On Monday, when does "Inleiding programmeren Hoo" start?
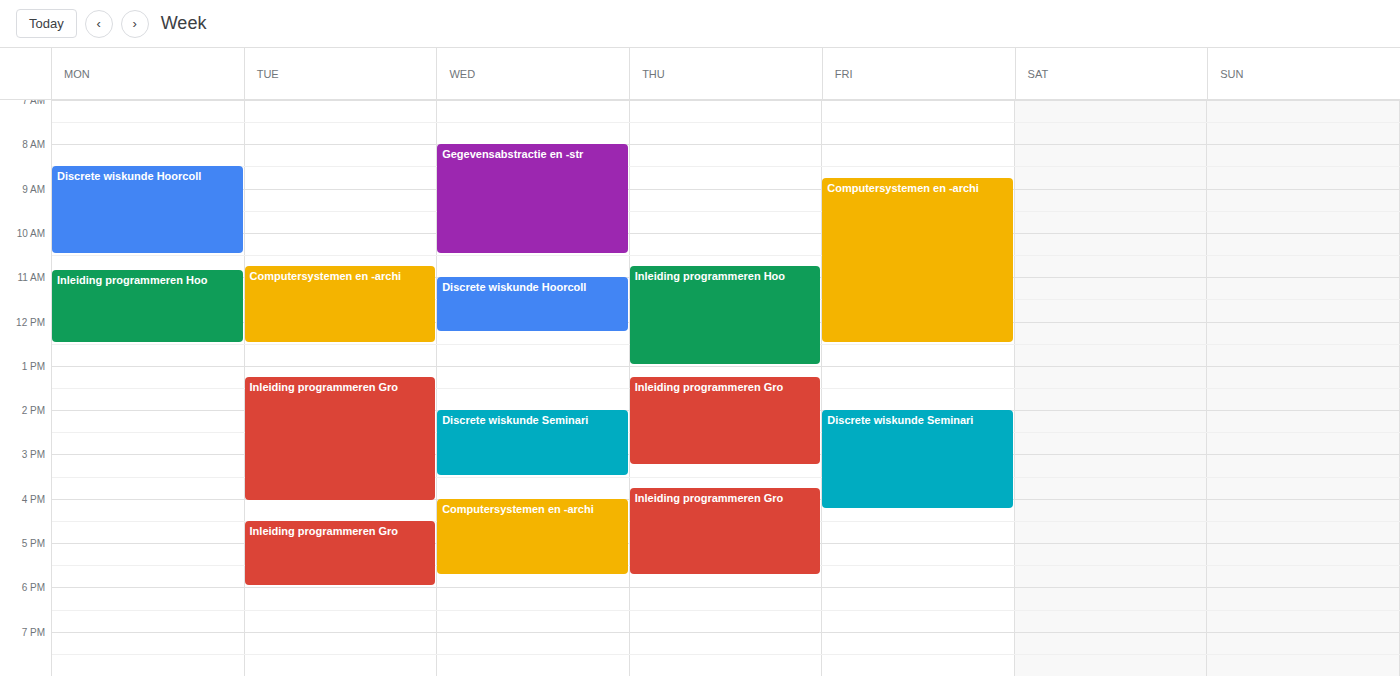
10:50 AM